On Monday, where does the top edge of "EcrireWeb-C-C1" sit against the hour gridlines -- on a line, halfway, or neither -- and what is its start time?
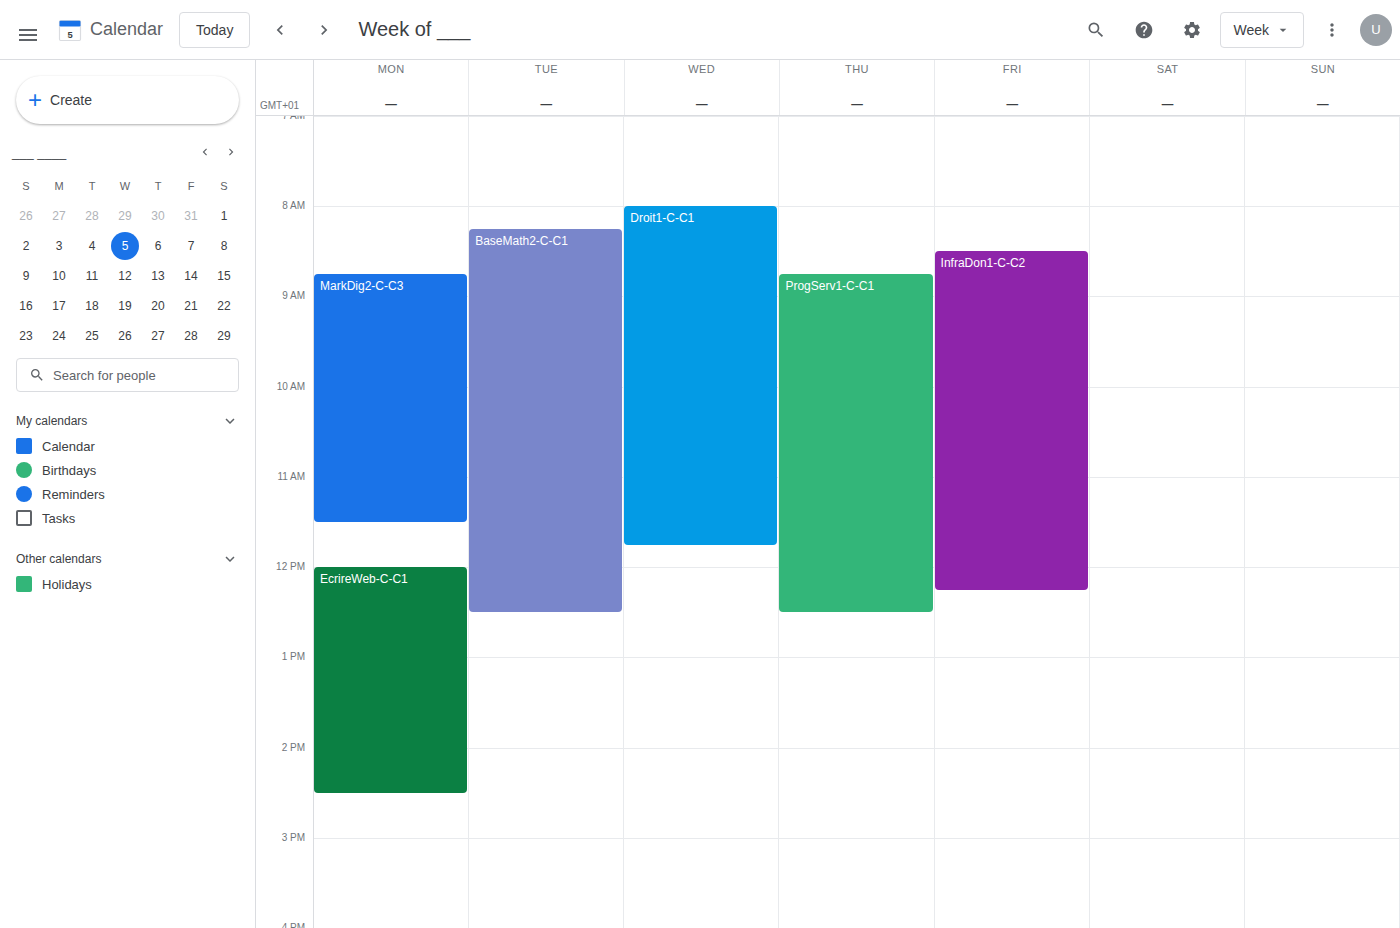
12:00 PM -- exactly on the 12 PM line.